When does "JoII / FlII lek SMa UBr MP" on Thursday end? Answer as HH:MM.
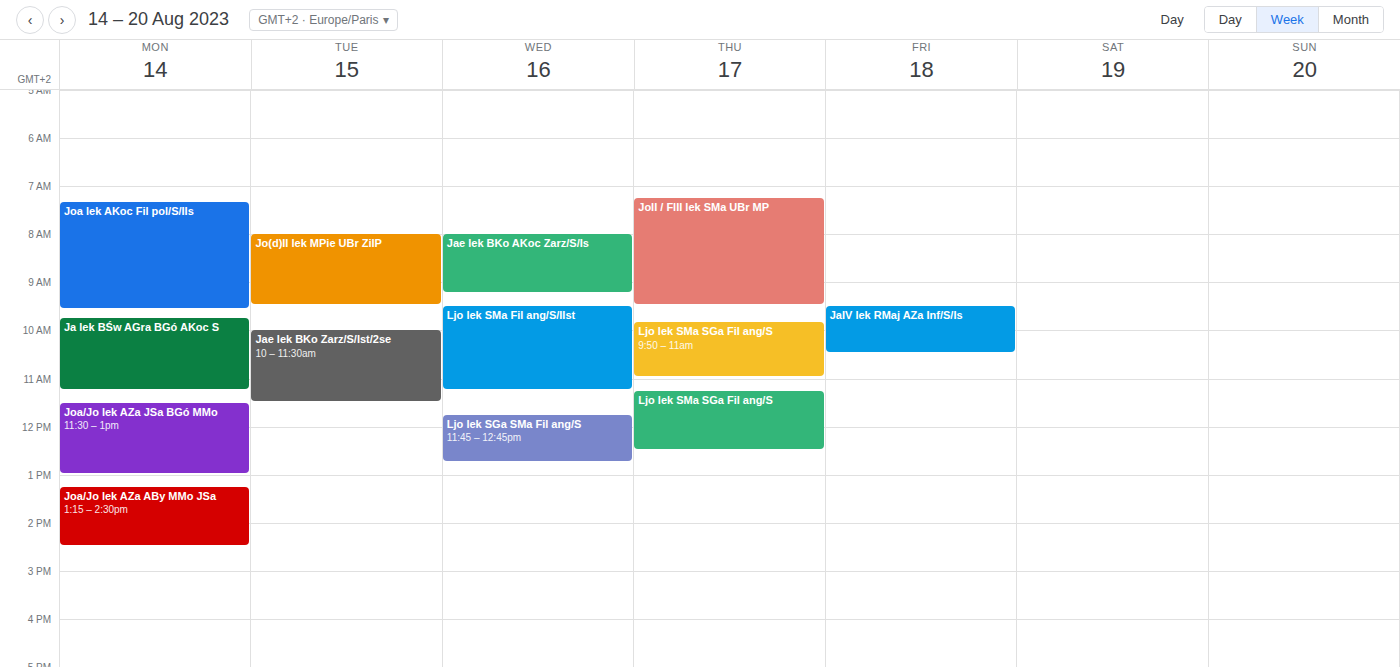
09:30